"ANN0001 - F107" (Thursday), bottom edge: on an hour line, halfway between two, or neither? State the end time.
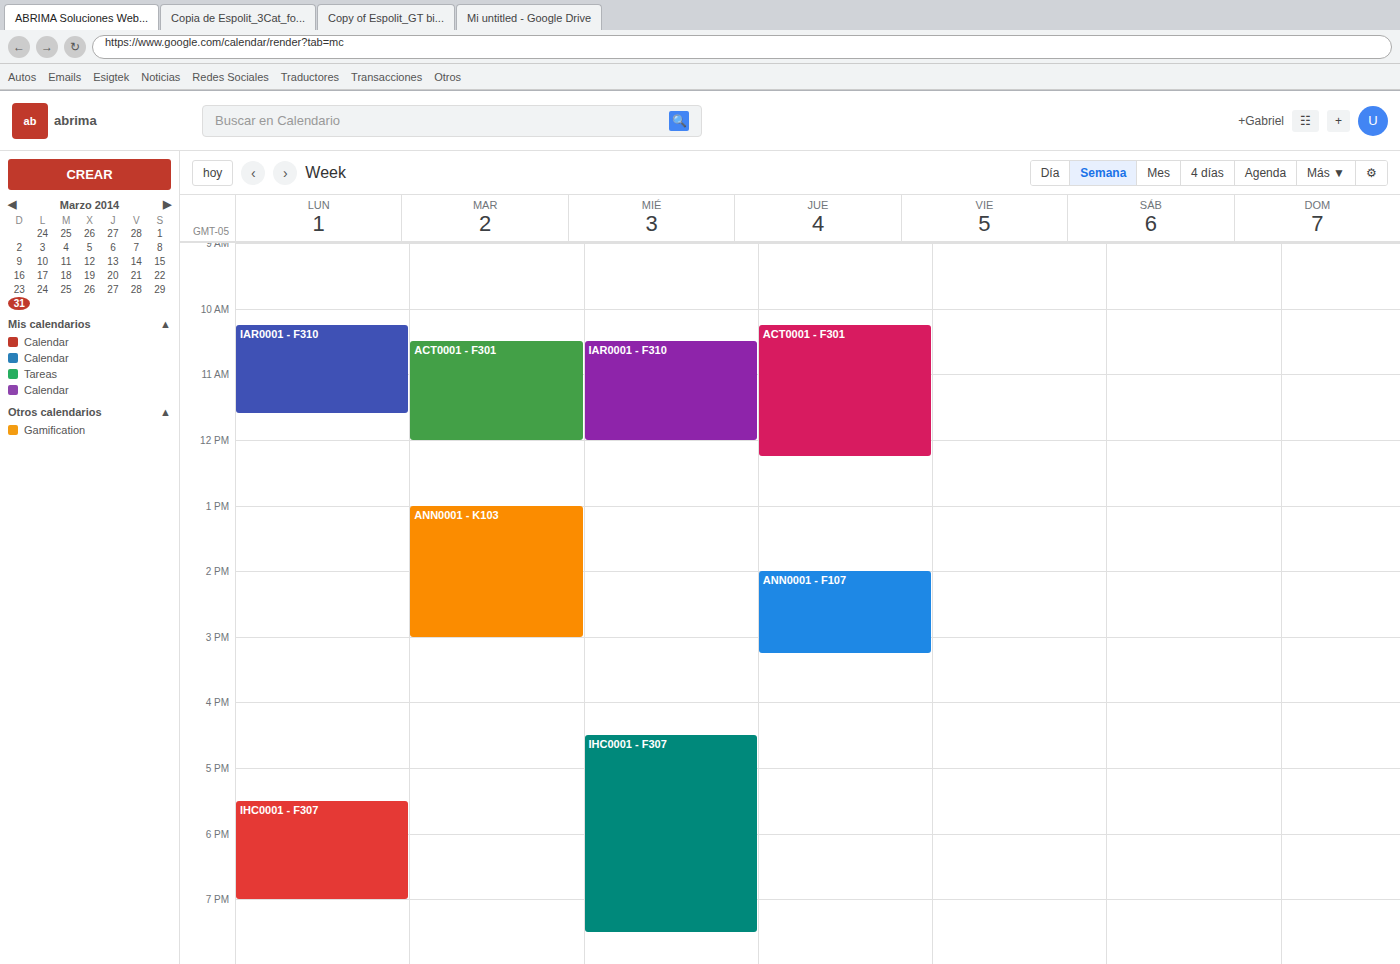
15:15 -- neither: a quarter of the way from the 15:00 line to the 16:00 line.